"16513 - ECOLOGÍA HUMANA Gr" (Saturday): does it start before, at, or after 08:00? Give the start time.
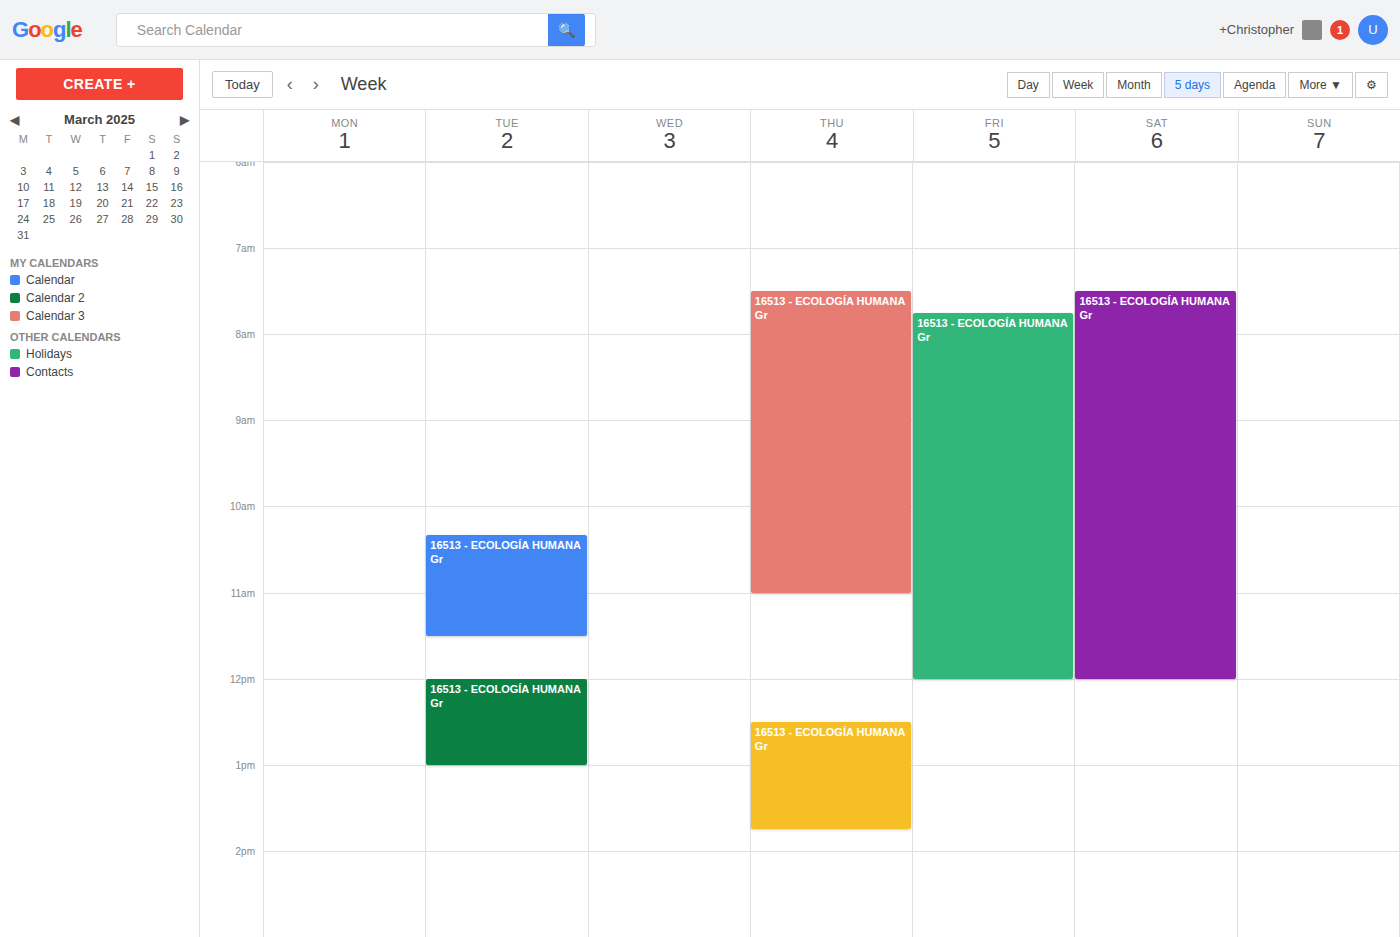
07:30 -- before 08:00, 30 minutes above the 08:00 line.